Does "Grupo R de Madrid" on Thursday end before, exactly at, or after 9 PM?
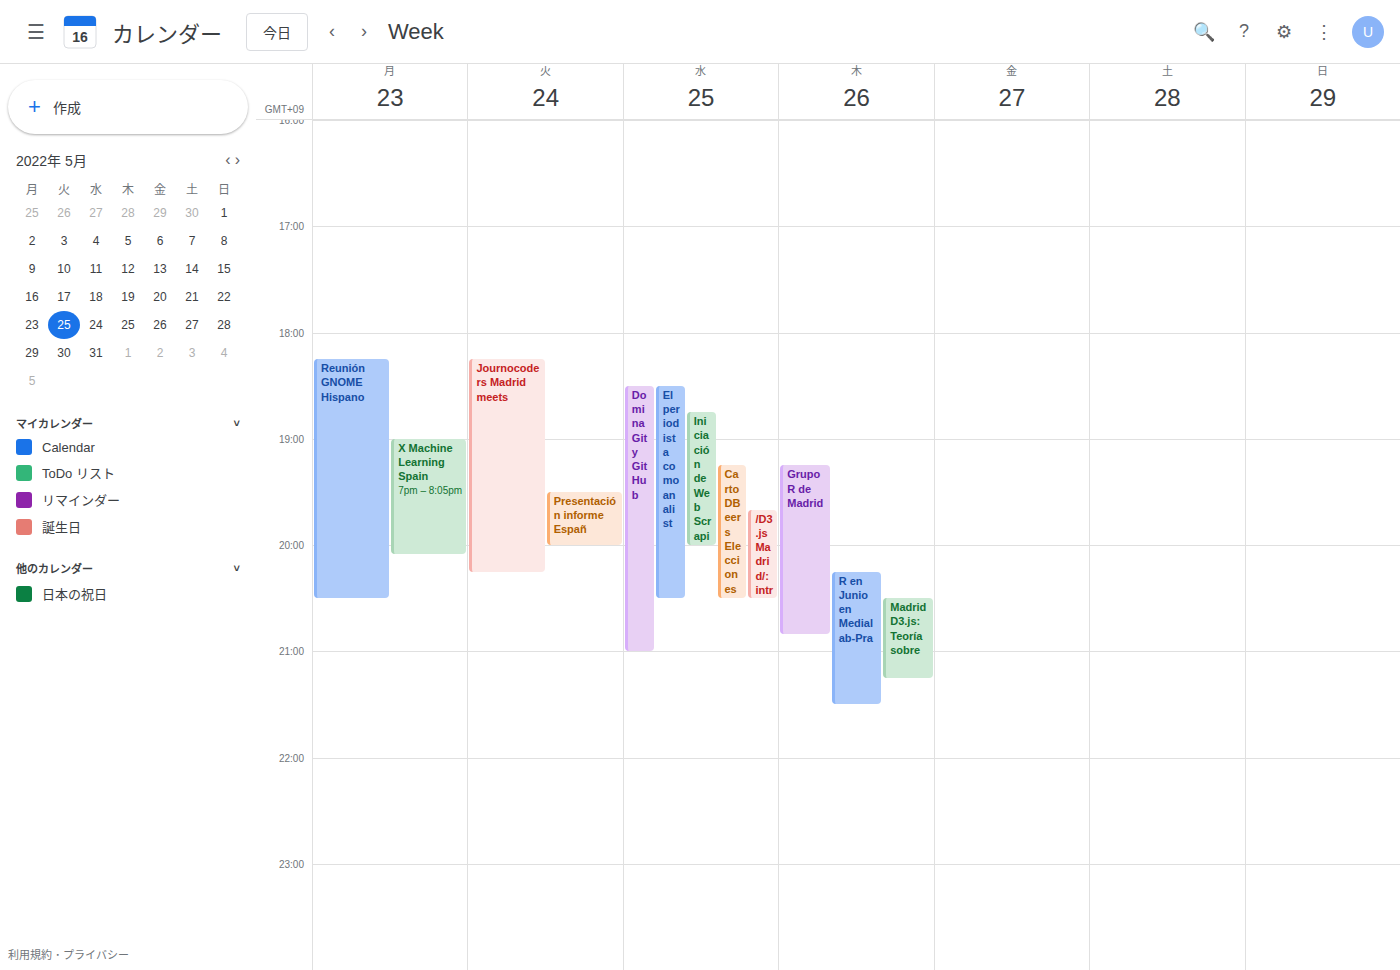
8:50 PM -- before 9 PM, 10 minutes above the 9 PM line.